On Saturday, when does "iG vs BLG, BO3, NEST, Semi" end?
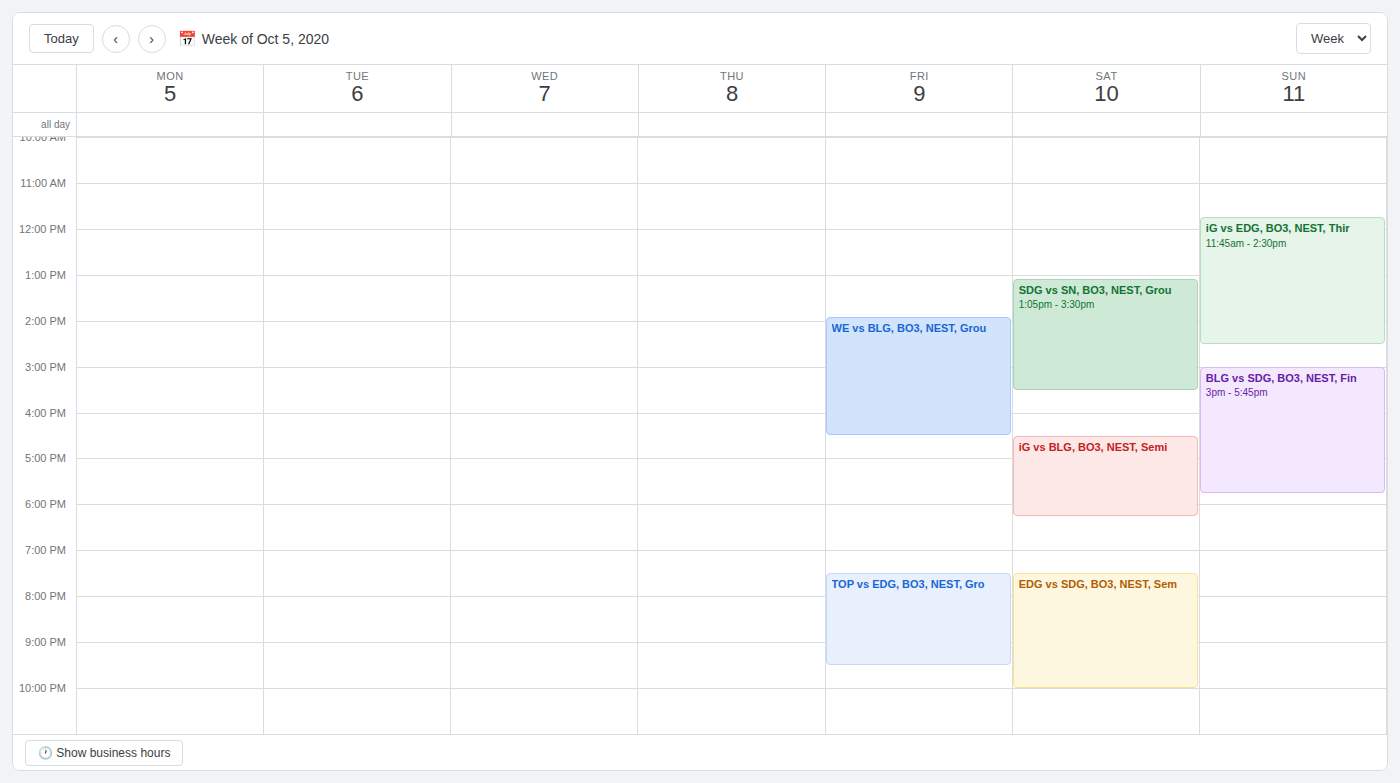
6:15 PM